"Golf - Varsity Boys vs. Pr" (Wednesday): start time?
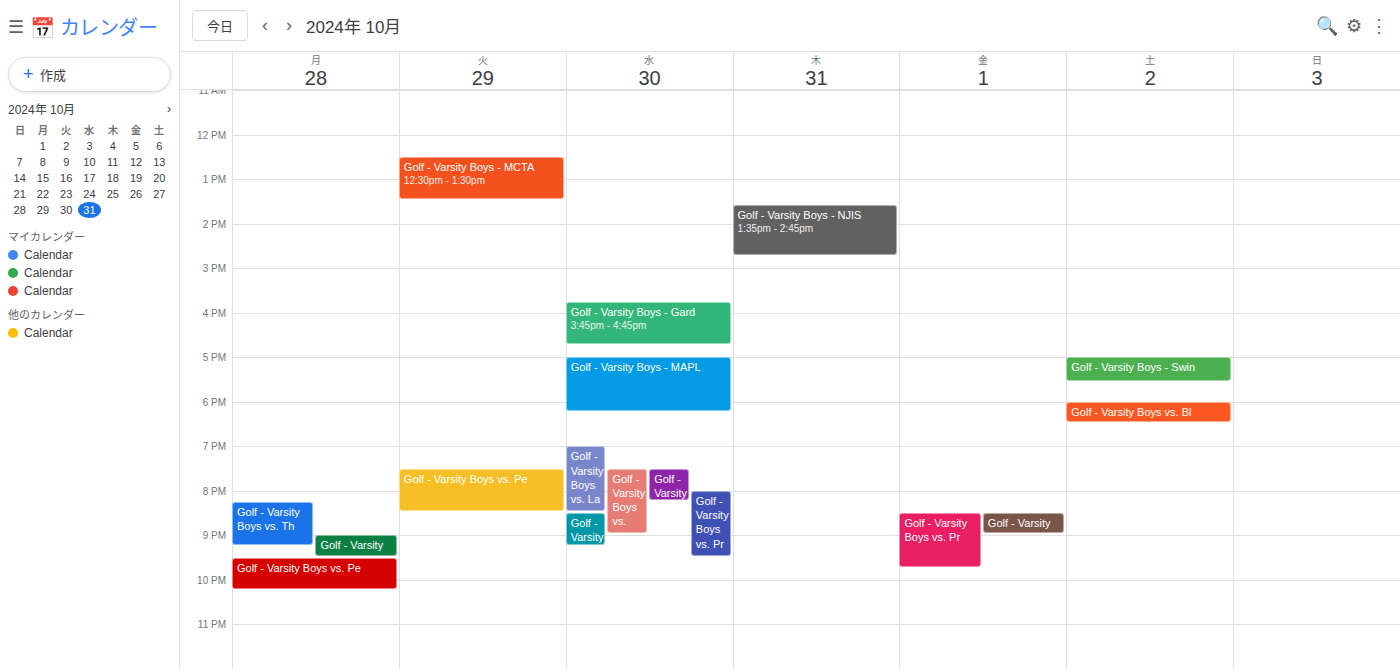
8:00 PM